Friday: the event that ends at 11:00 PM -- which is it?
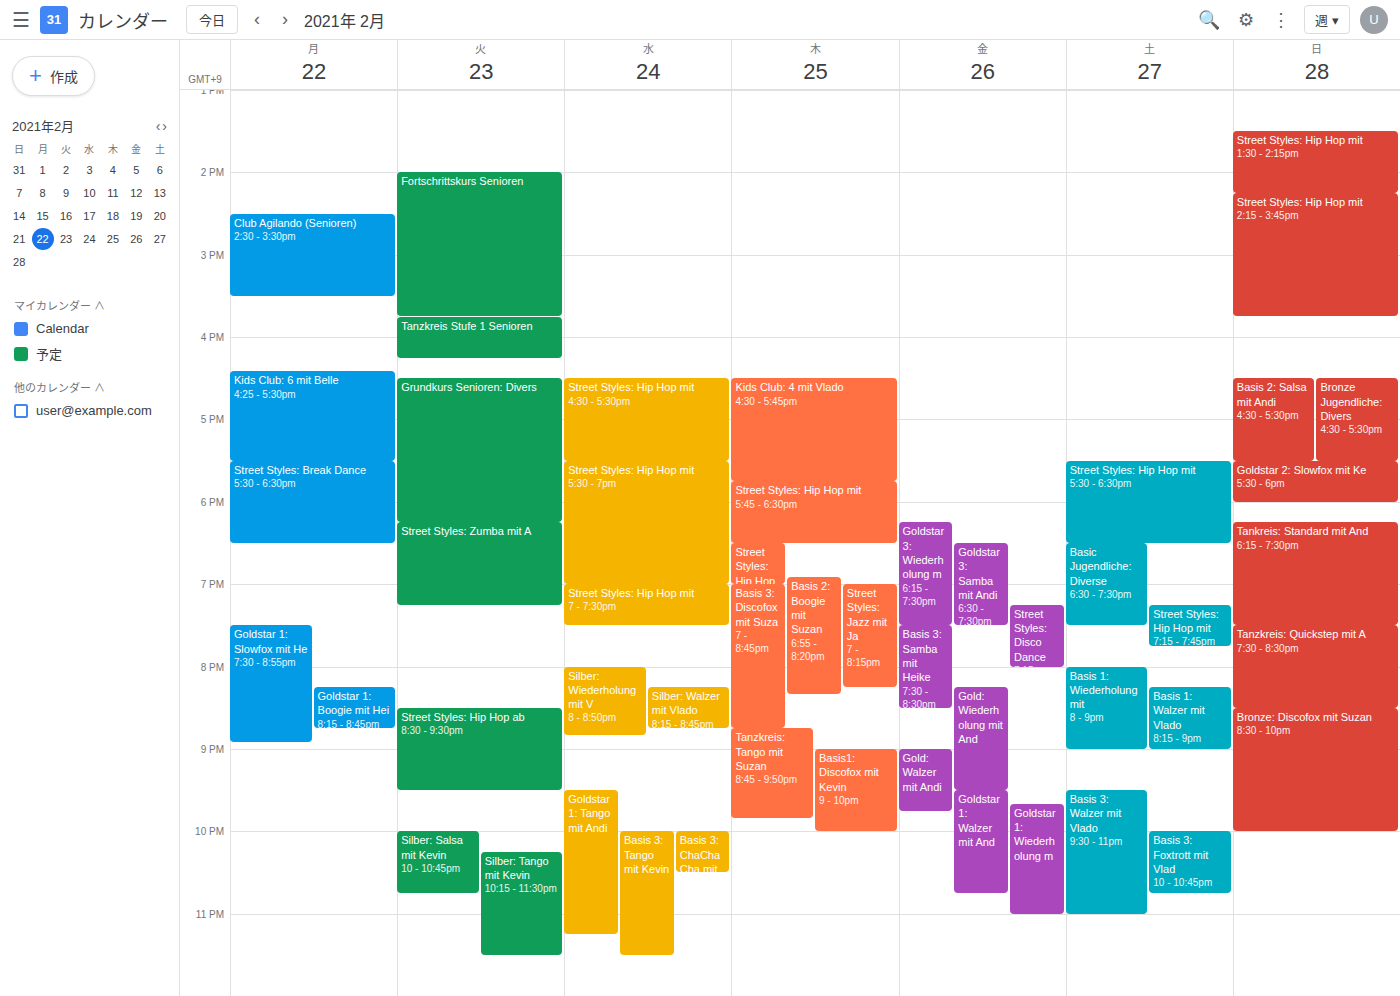
"Goldstar 1: Wiederholung m"